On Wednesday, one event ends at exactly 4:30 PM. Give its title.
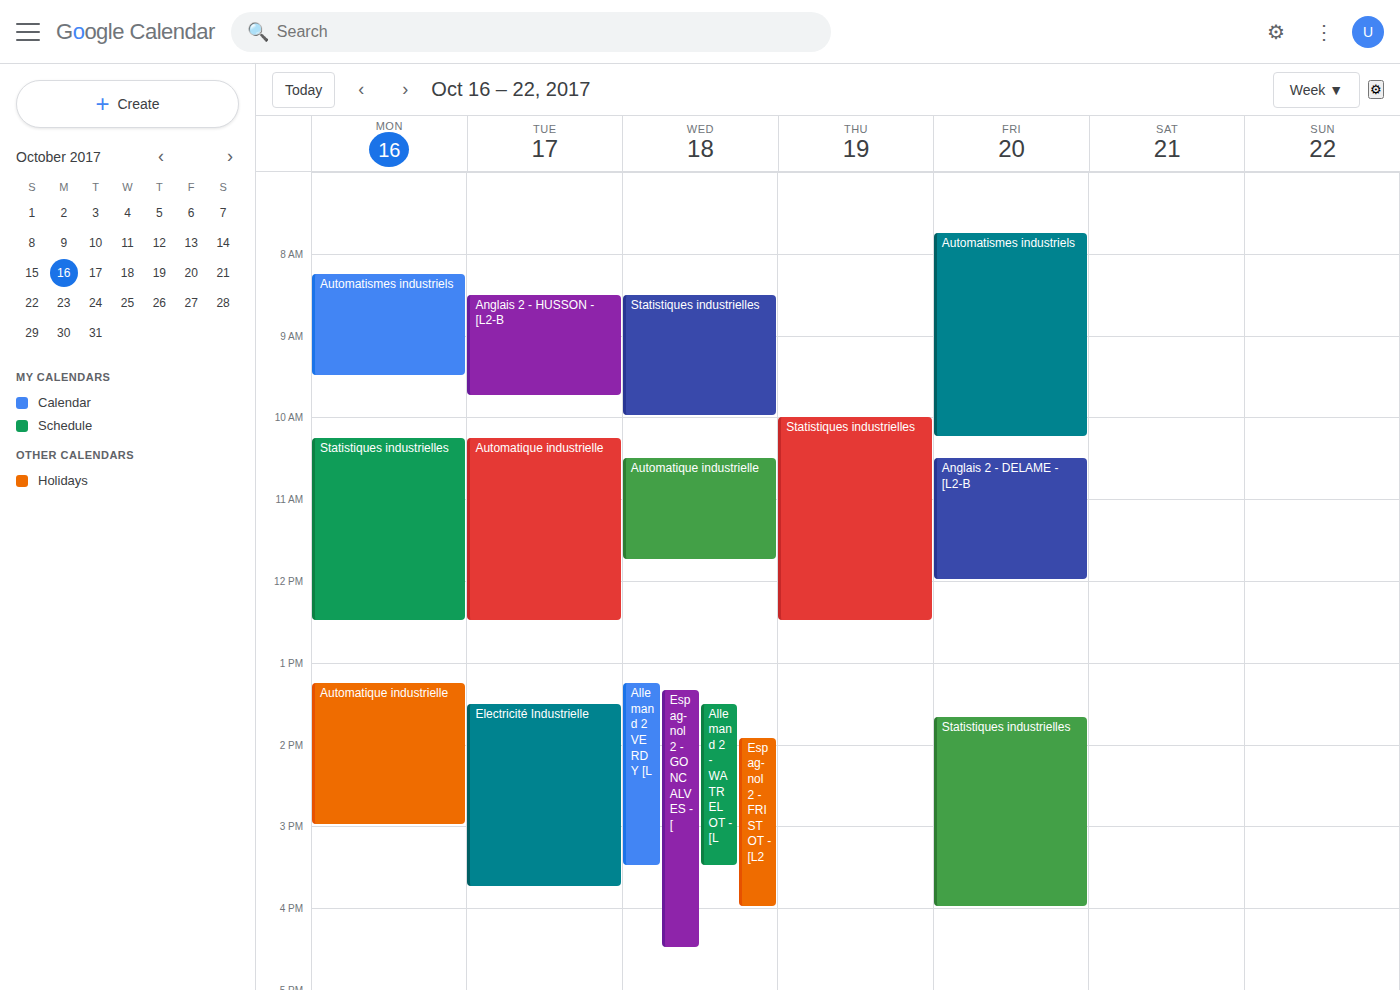
"Espagnol 2 - GONCALVES - ["